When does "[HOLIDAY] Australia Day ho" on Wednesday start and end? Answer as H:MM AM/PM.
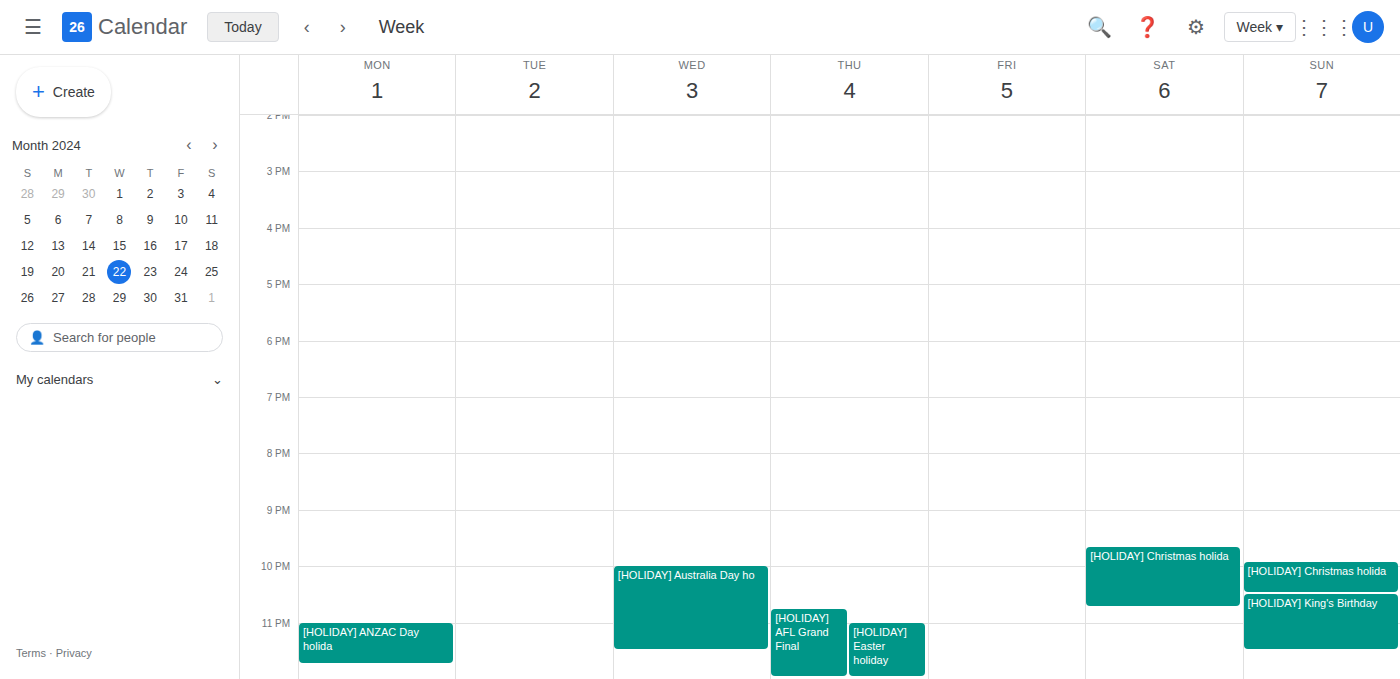
10:00 PM to 11:30 PM